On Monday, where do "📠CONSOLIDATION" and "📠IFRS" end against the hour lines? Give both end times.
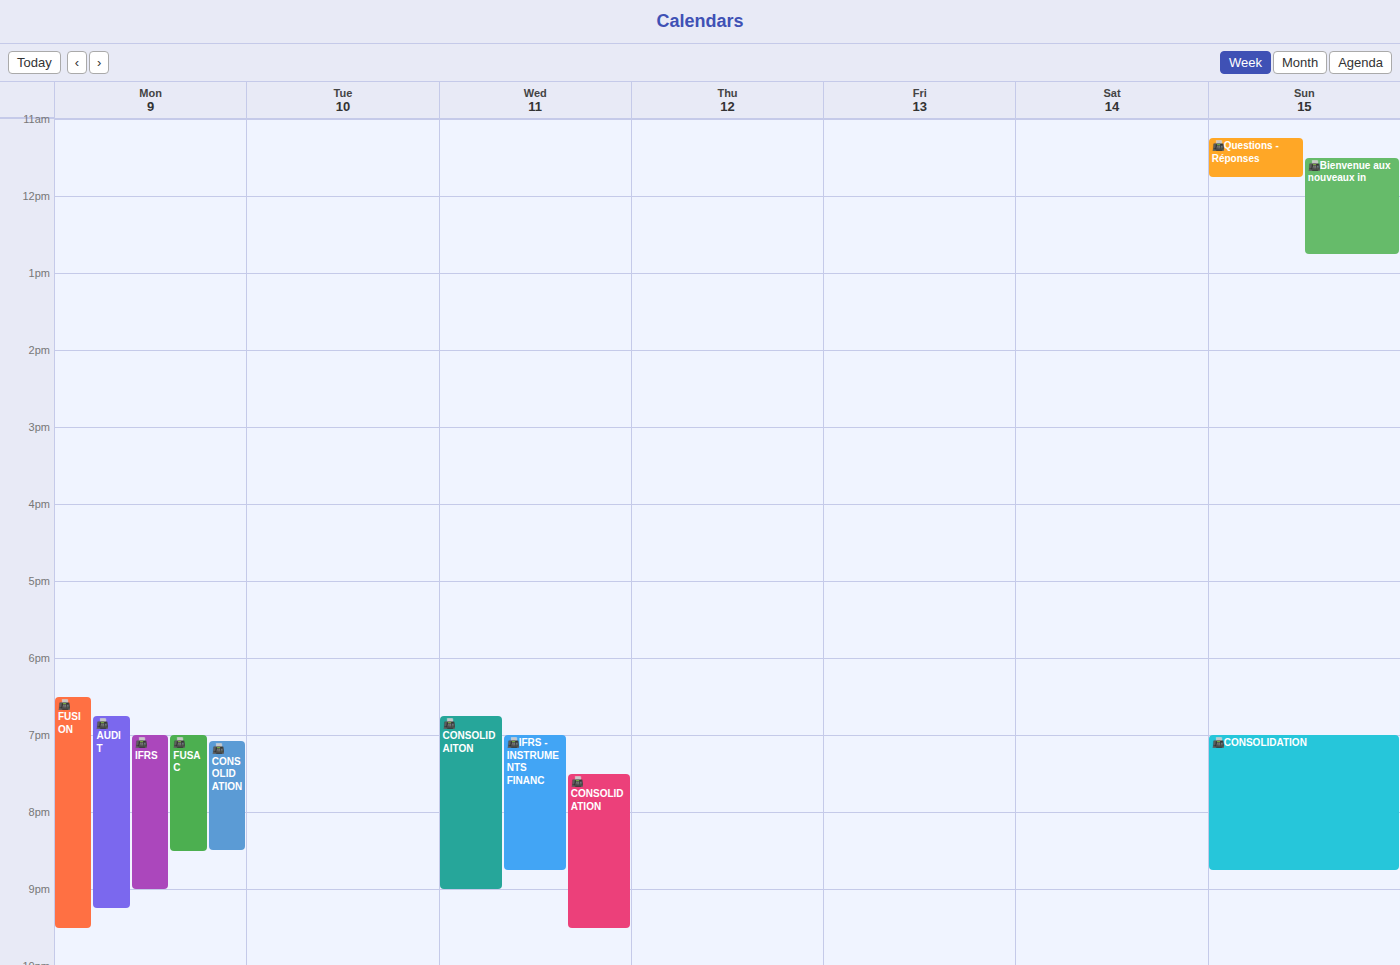
"📠CONSOLIDATION": 8:30 PM, halfway between the 8 PM and 9 PM lines. "📠IFRS": 9:00 PM, exactly on the 9 PM line.